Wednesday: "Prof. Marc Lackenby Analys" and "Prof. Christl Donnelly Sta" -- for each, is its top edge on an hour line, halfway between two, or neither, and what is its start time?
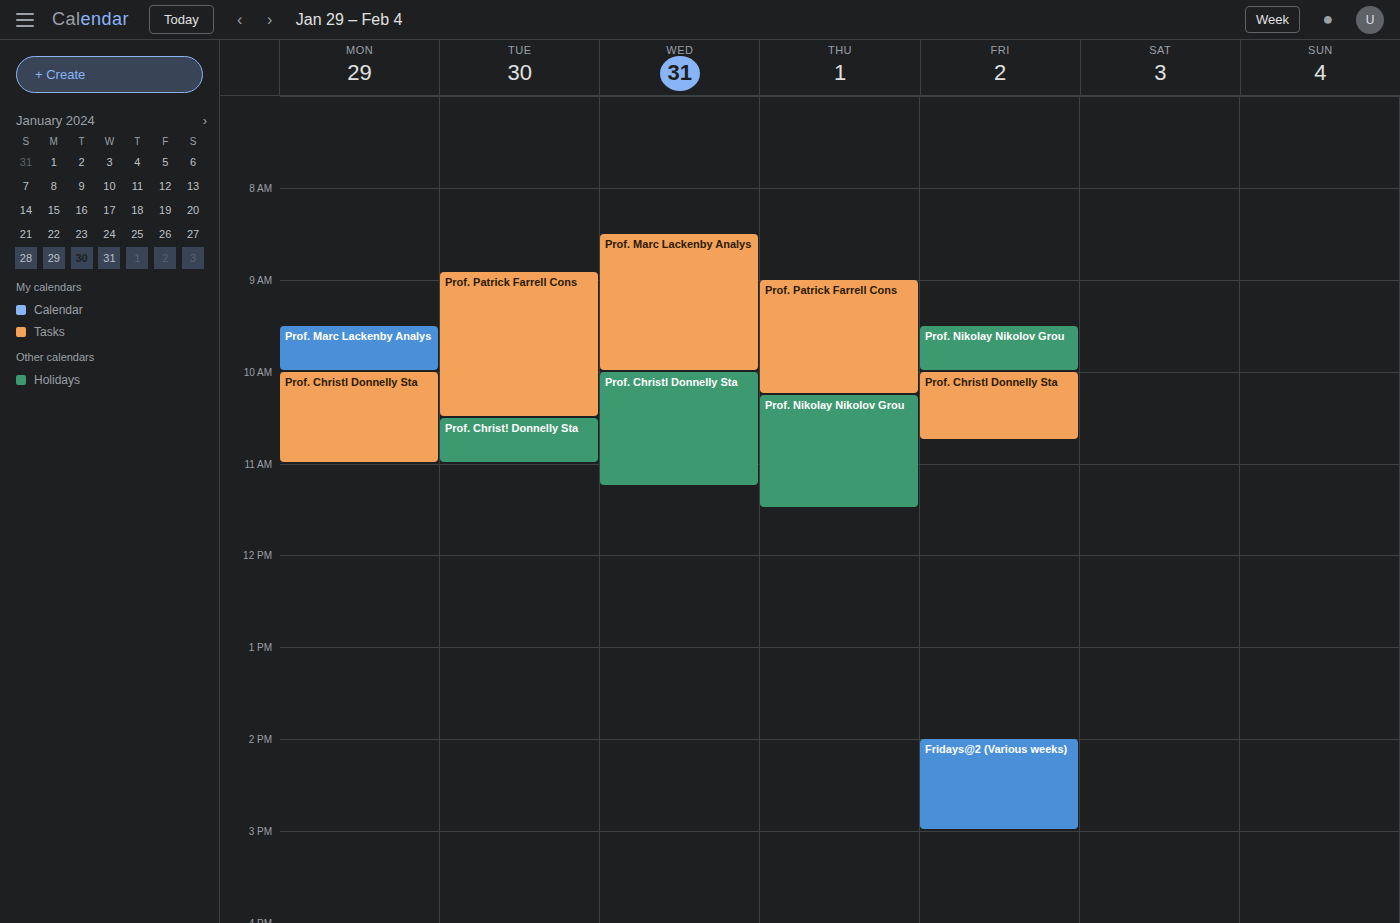
"Prof. Marc Lackenby Analys": 8:30 AM, halfway between the 8 AM and 9 AM lines. "Prof. Christl Donnelly Sta": 10:00 AM, exactly on the 10 AM line.